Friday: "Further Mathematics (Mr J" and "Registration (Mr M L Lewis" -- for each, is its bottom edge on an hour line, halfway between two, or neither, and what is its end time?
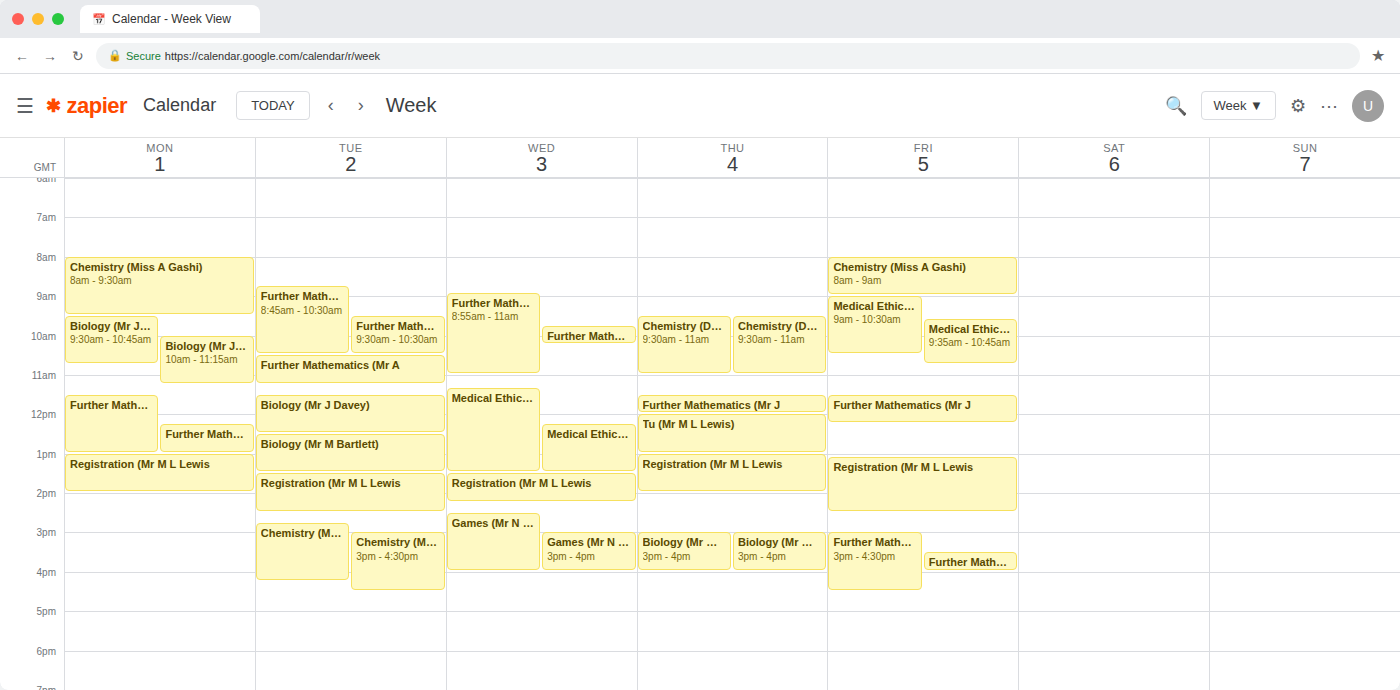
"Further Mathematics (Mr J": 12:15 PM, neither: a quarter of the way from the 12 PM line to the 1 PM line. "Registration (Mr M L Lewis": 2:30 PM, halfway between the 2 PM and 3 PM lines.